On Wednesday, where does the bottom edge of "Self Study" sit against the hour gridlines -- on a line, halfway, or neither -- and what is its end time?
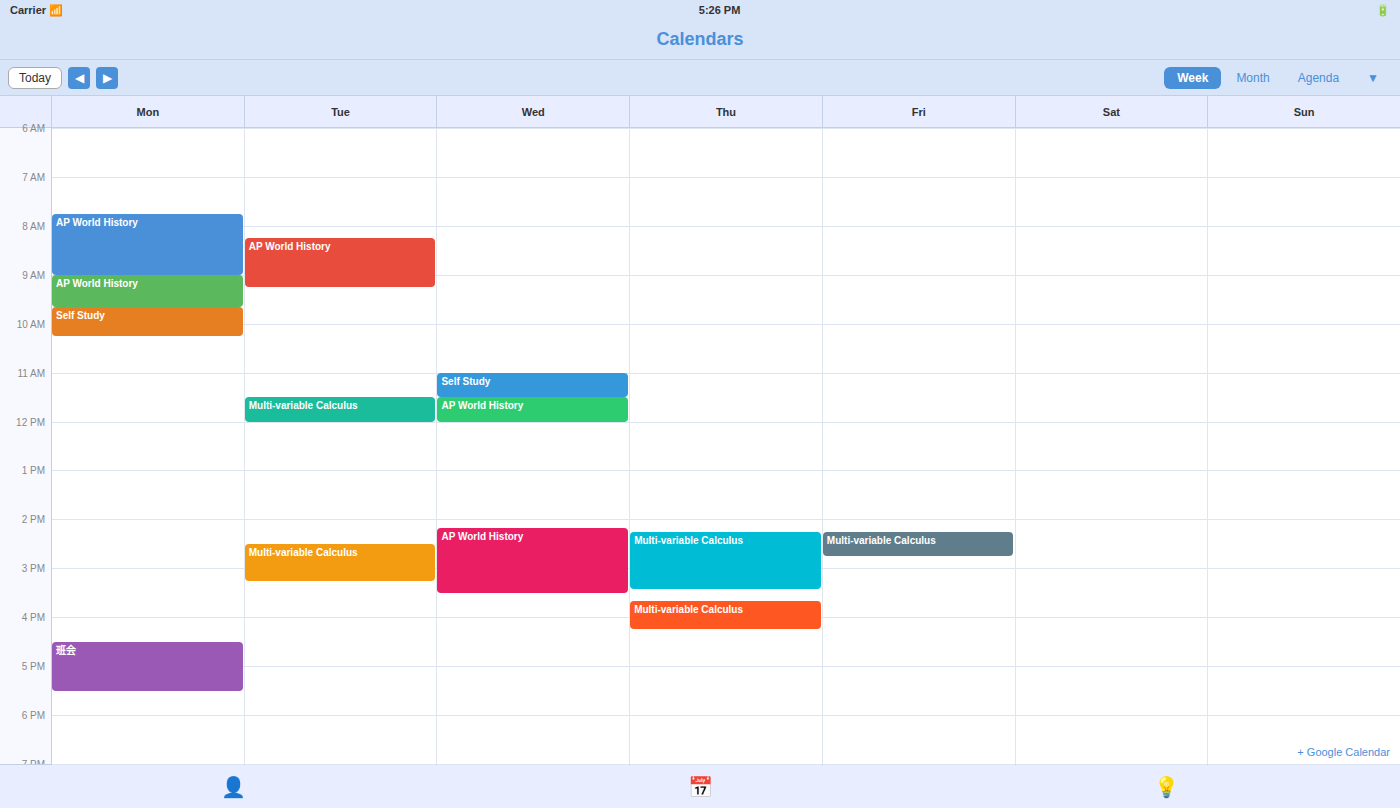
11:30 -- halfway between the 11:00 and 12:00 lines.